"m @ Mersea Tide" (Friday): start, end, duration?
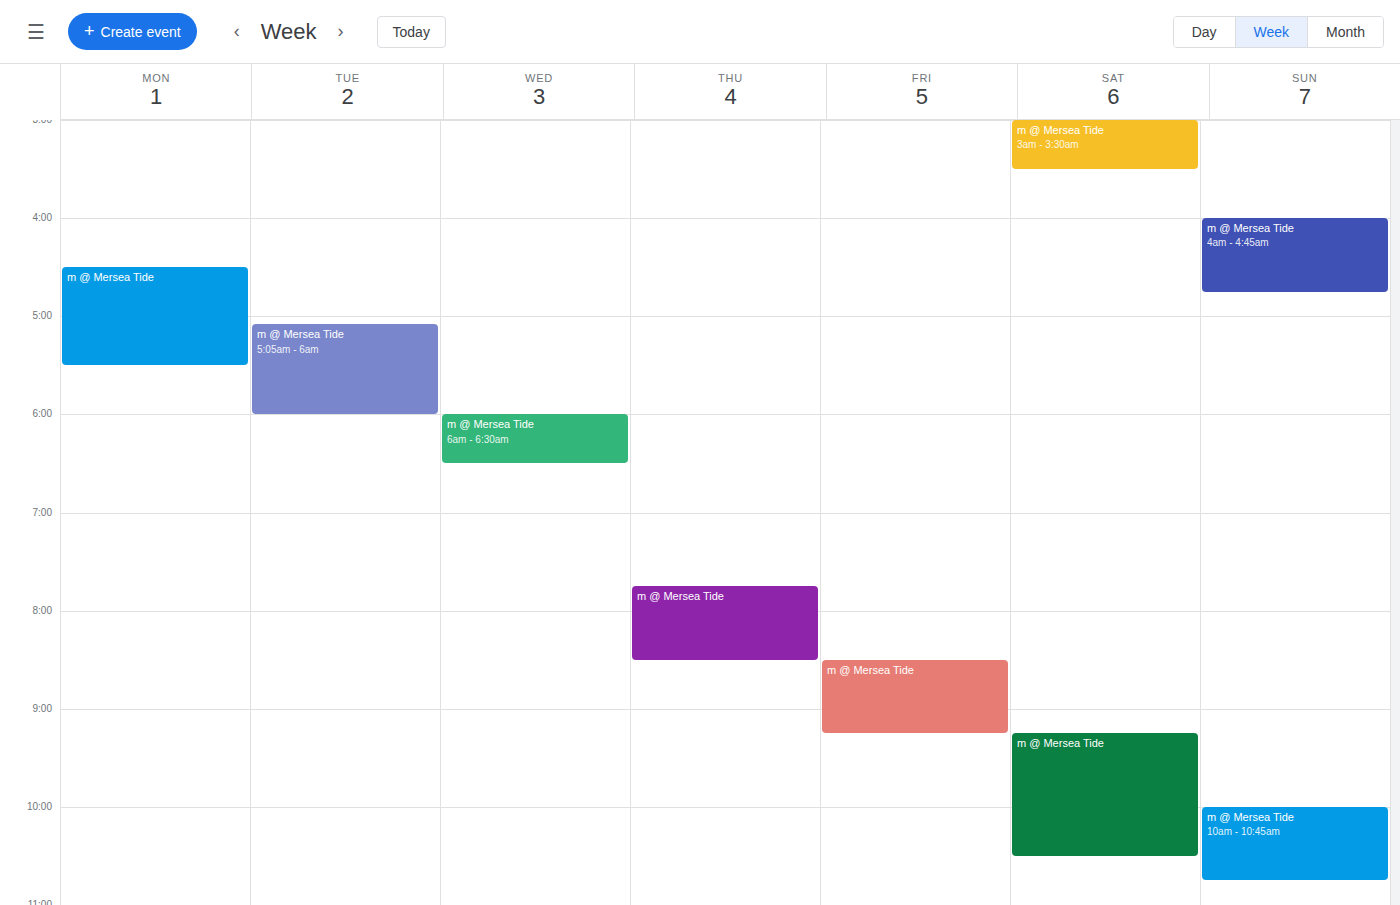
8:30 AM to 9:15 AM, 45 minutes